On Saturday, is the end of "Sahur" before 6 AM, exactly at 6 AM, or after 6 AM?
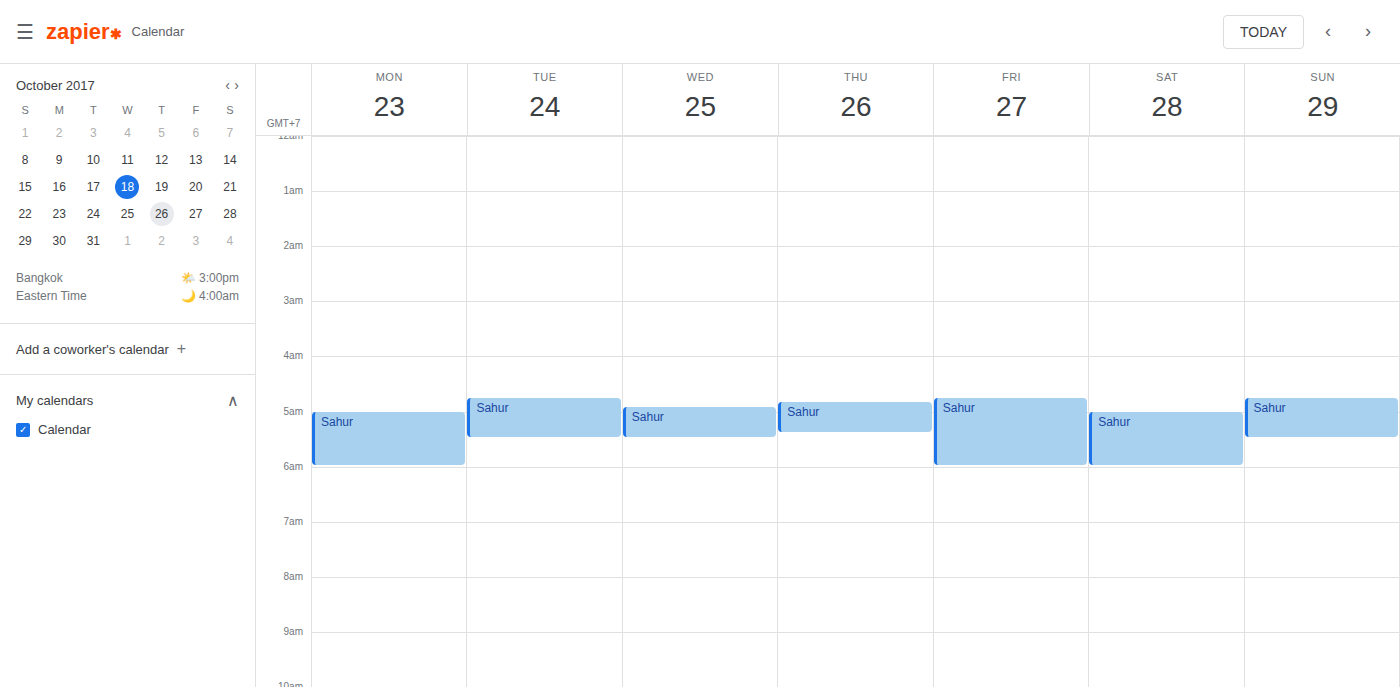
6:00 AM -- exactly at 6 AM, on the 6 AM line.